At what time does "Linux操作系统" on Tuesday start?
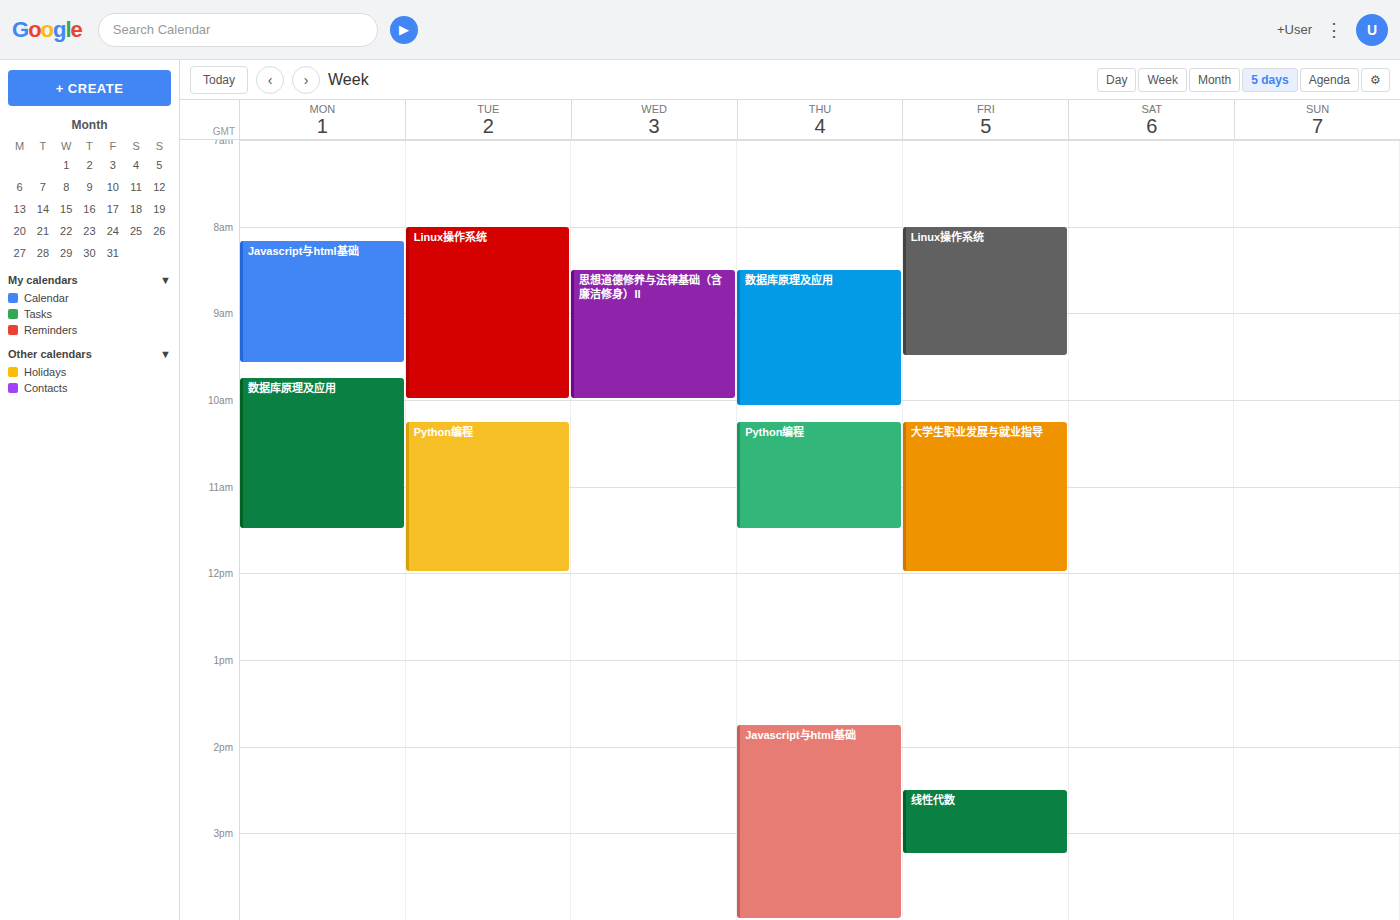
08:00